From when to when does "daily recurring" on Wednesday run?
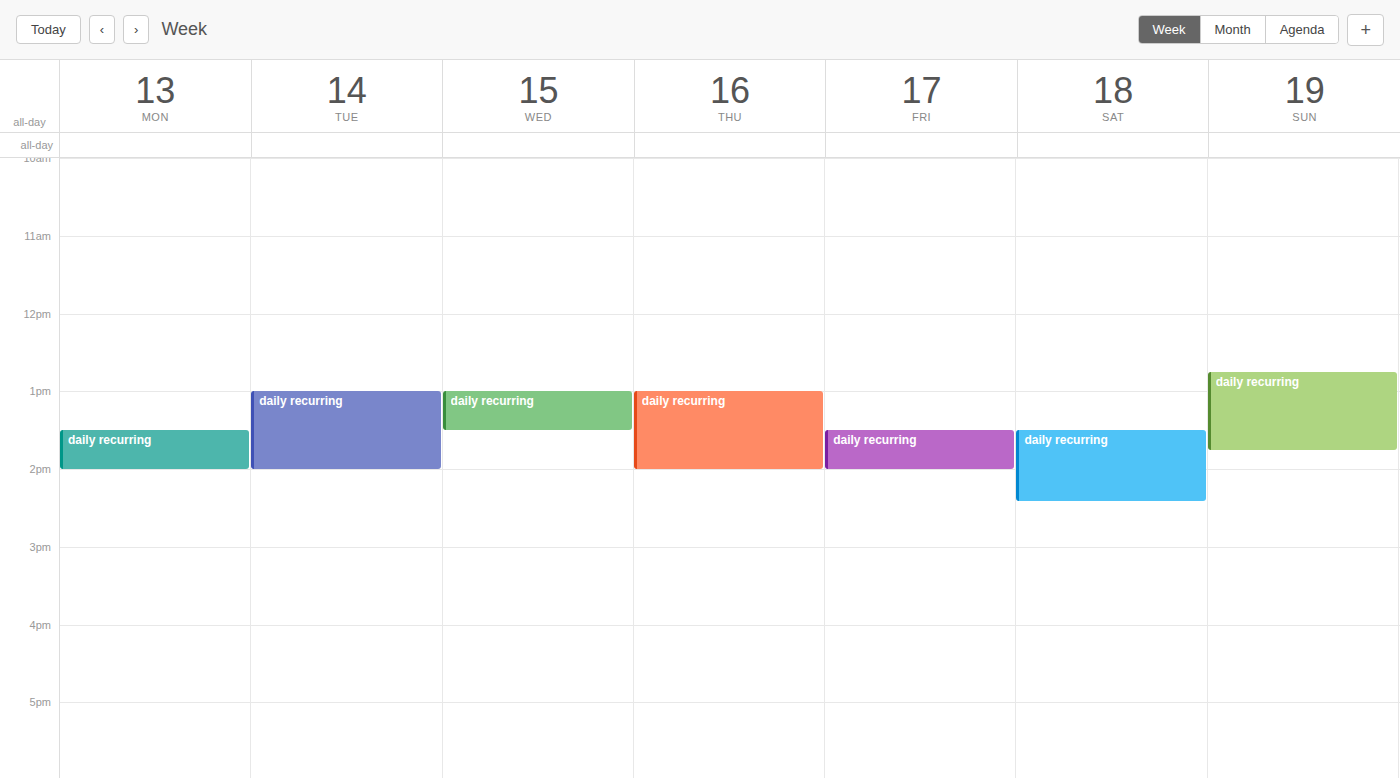
1:00 PM to 1:30 PM